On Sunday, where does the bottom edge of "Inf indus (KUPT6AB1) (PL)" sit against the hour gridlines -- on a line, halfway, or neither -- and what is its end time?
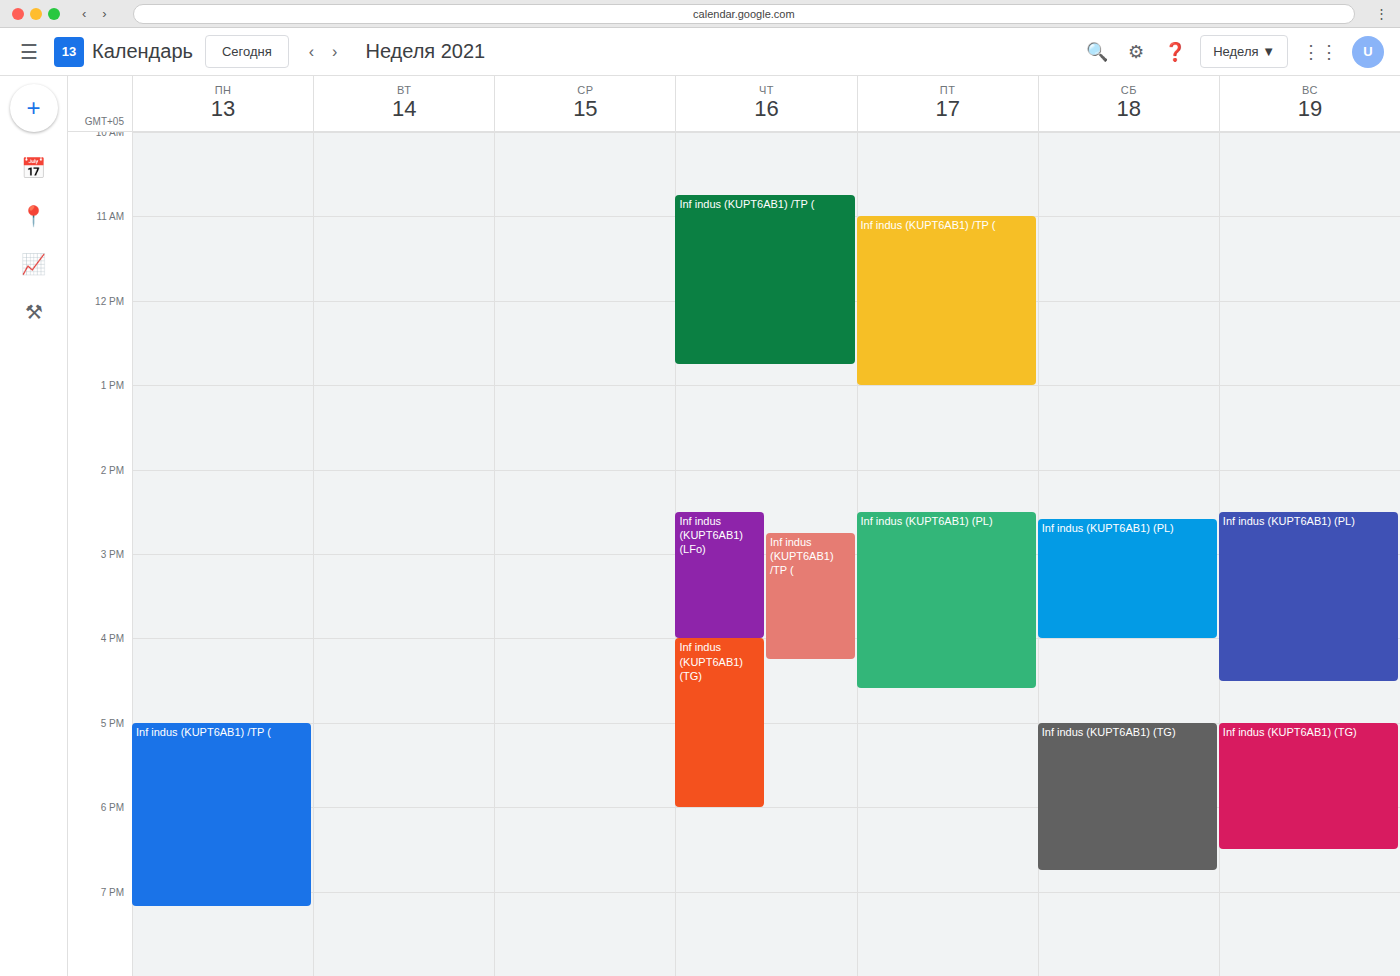
4:30 PM -- halfway between the 4 PM and 5 PM lines.